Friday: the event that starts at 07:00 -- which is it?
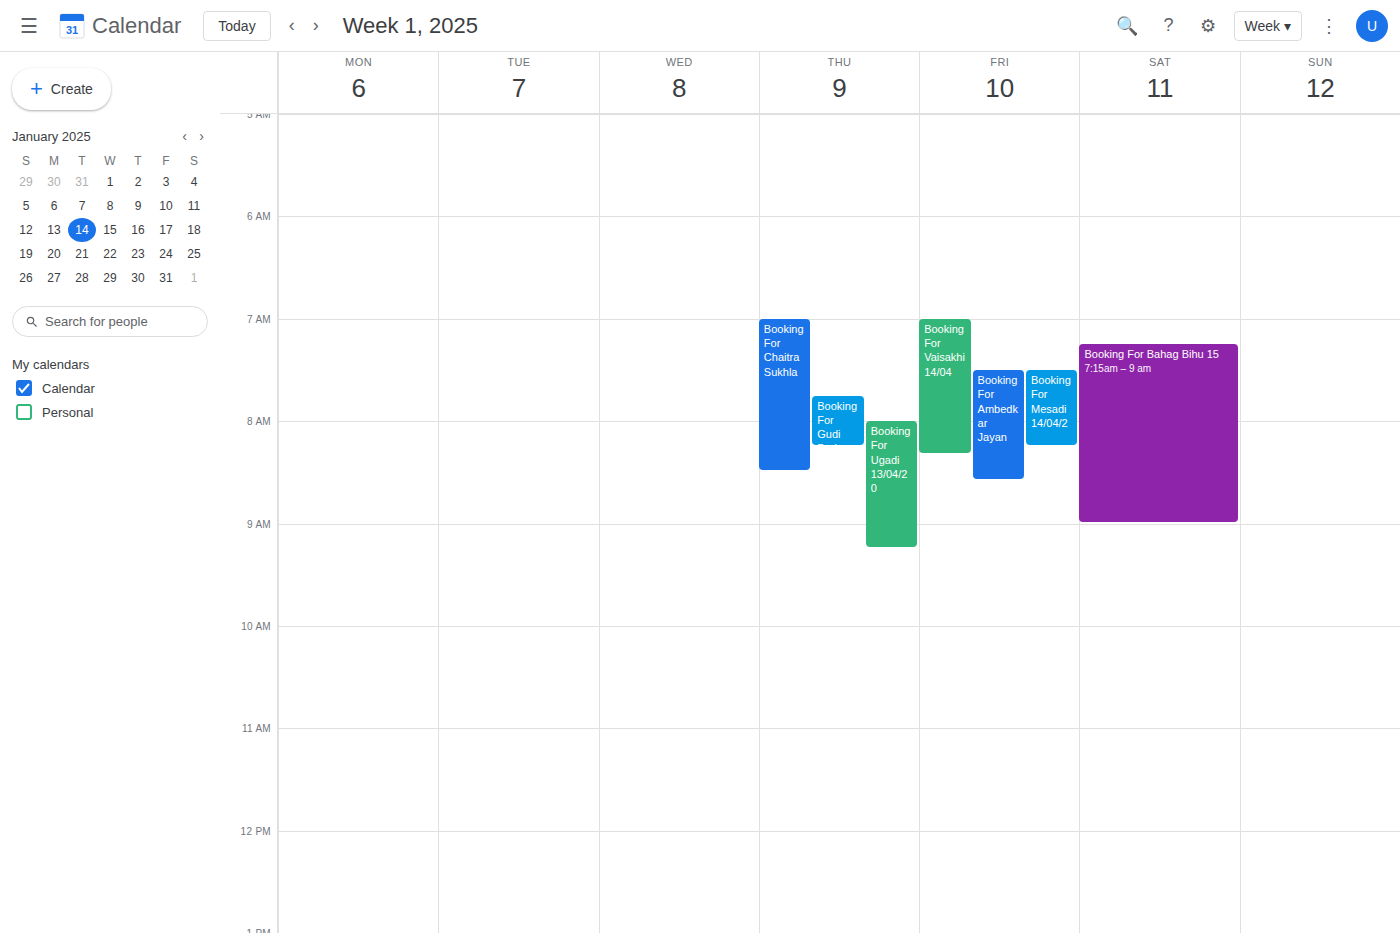
"Booking For Vaisakhi 14/04"